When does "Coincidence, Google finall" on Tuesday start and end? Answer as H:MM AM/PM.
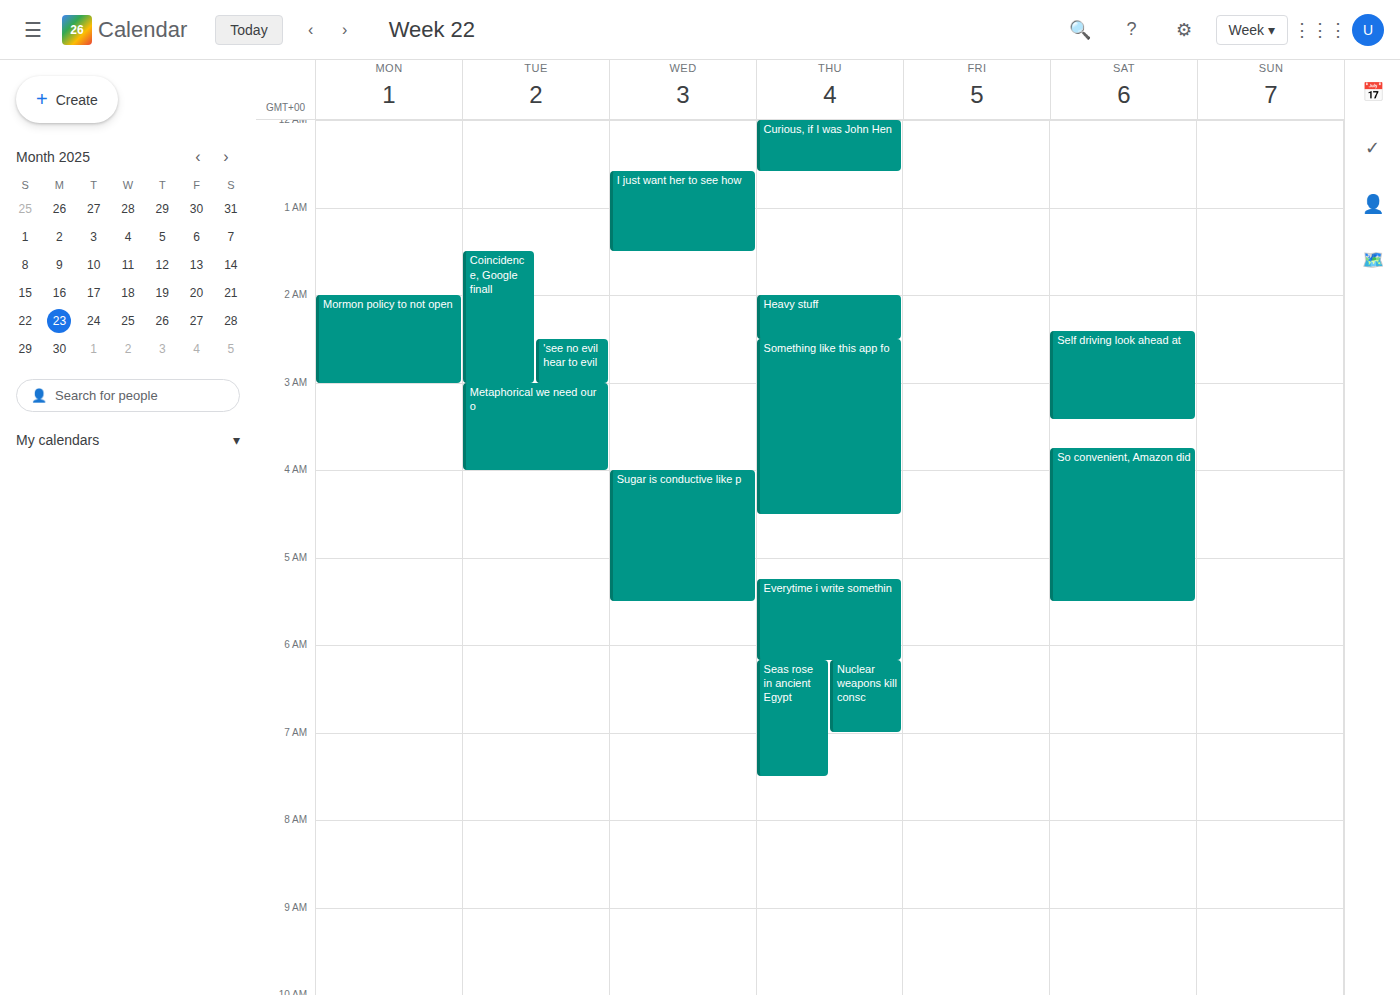
1:30 AM to 3:00 AM